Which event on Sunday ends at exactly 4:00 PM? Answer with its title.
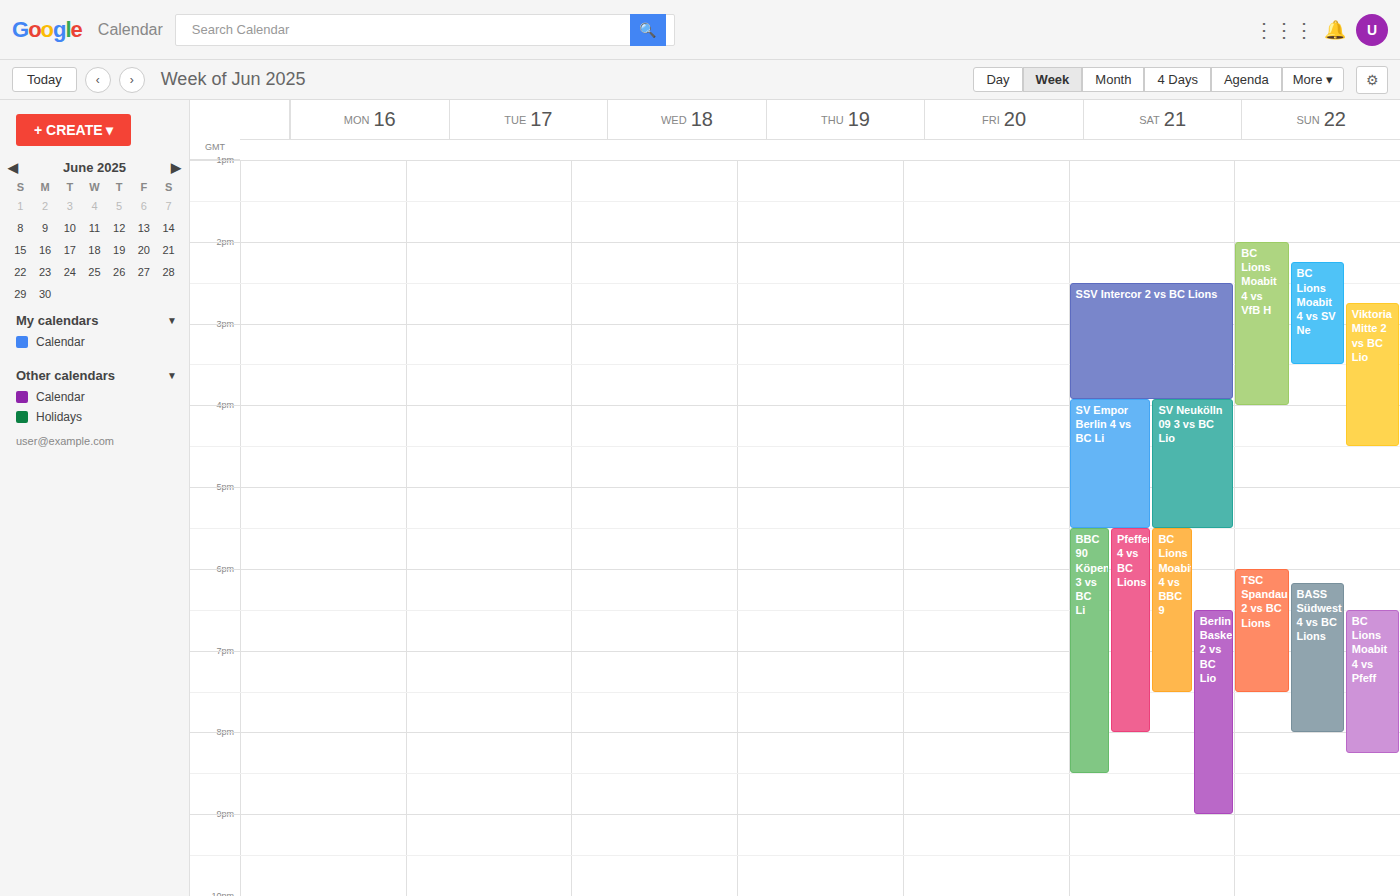
"BC Lions Moabit 4 vs VfB H"